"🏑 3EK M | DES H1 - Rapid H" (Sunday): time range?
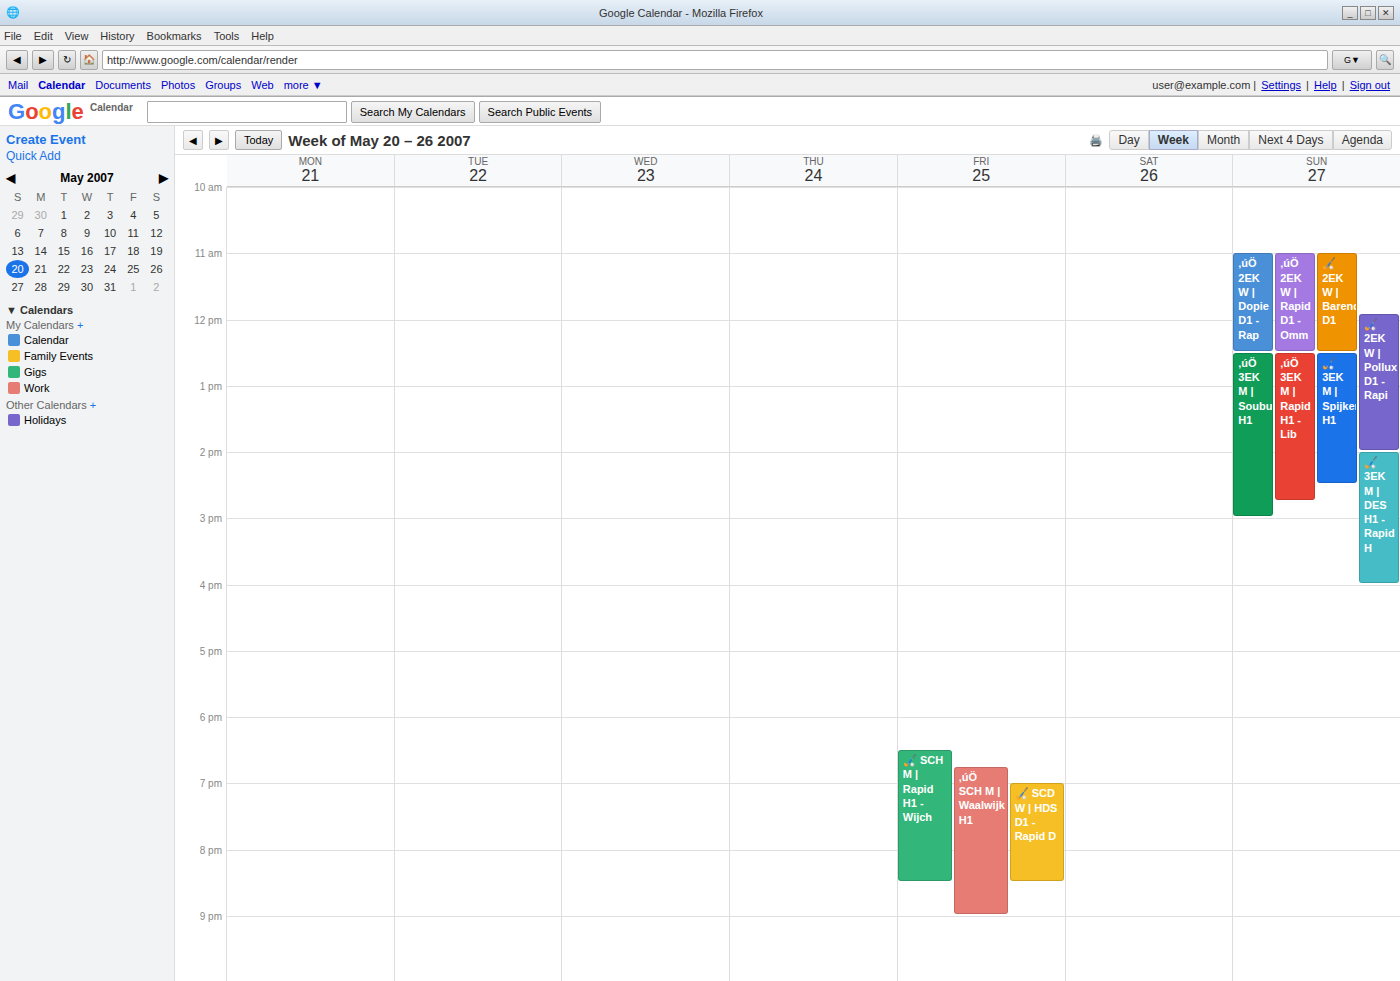
2:00 PM to 4:00 PM